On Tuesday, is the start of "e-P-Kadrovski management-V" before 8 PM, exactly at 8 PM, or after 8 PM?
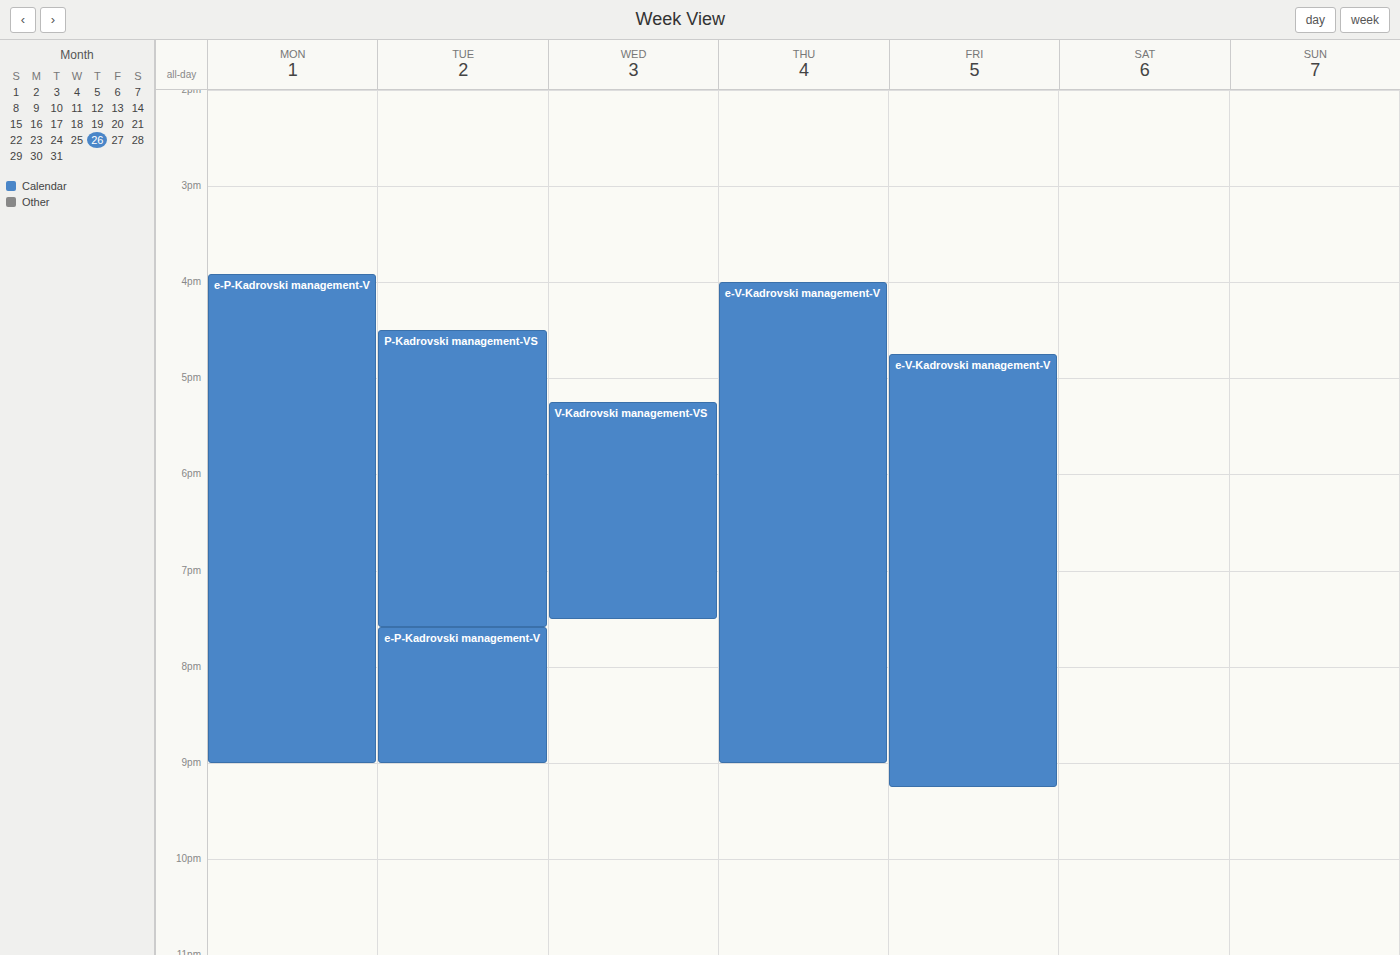
7:35 PM -- before 8 PM, 25 minutes above the 8 PM line.